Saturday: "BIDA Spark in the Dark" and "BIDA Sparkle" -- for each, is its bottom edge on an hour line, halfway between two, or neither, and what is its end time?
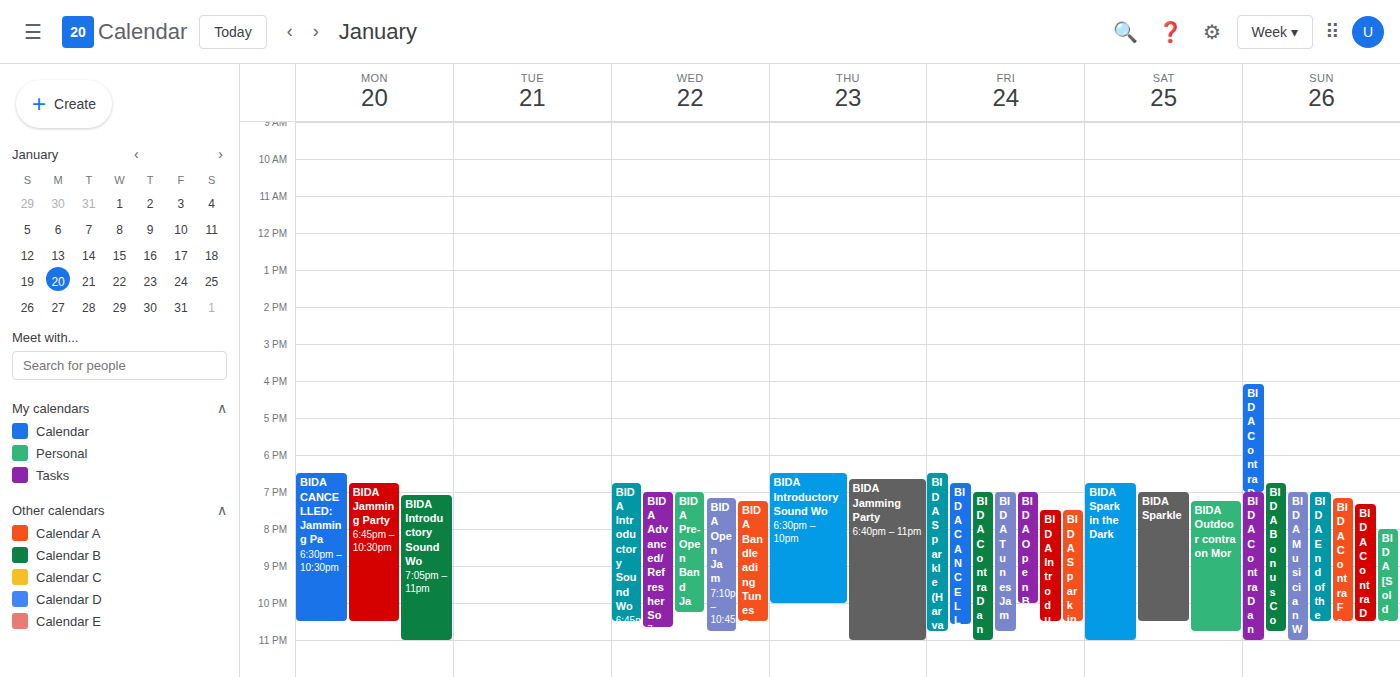
"BIDA Spark in the Dark": 11:00 PM, exactly on the 11 PM line. "BIDA Sparkle": 10:30 PM, halfway between the 10 PM and 11 PM lines.